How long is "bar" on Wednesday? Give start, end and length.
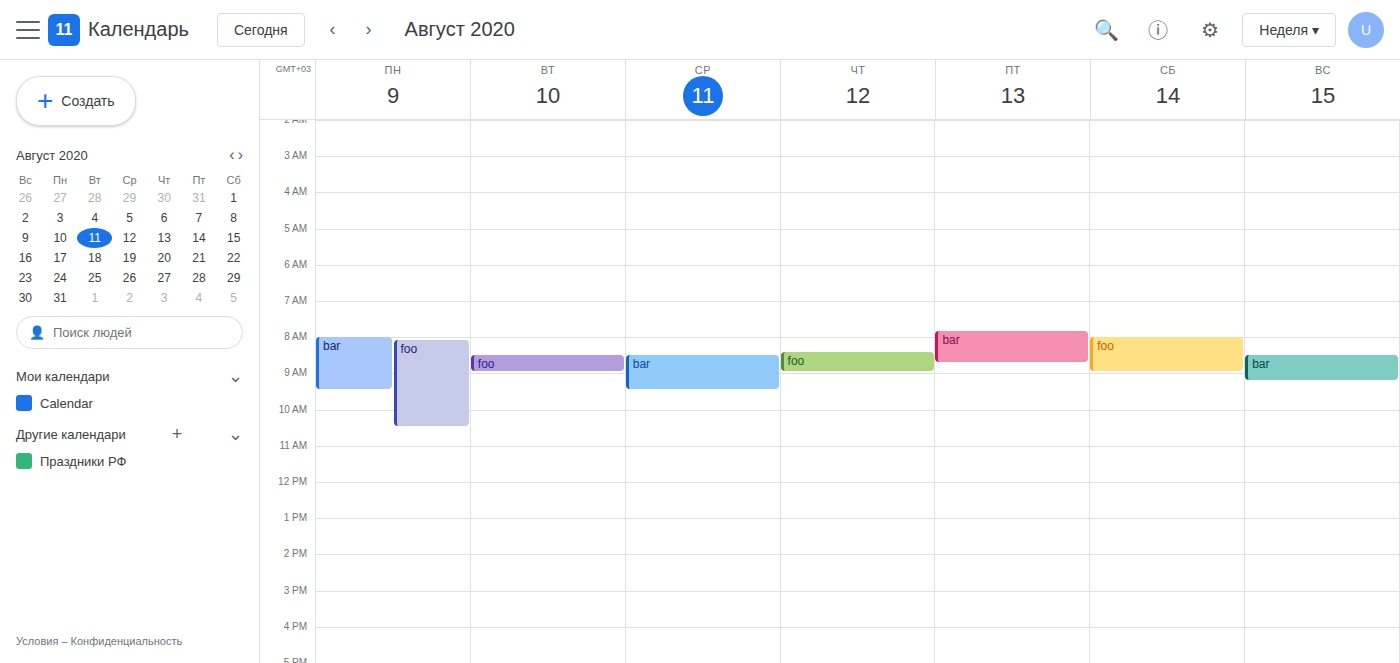
8:30 AM to 9:30 AM, 1 hour